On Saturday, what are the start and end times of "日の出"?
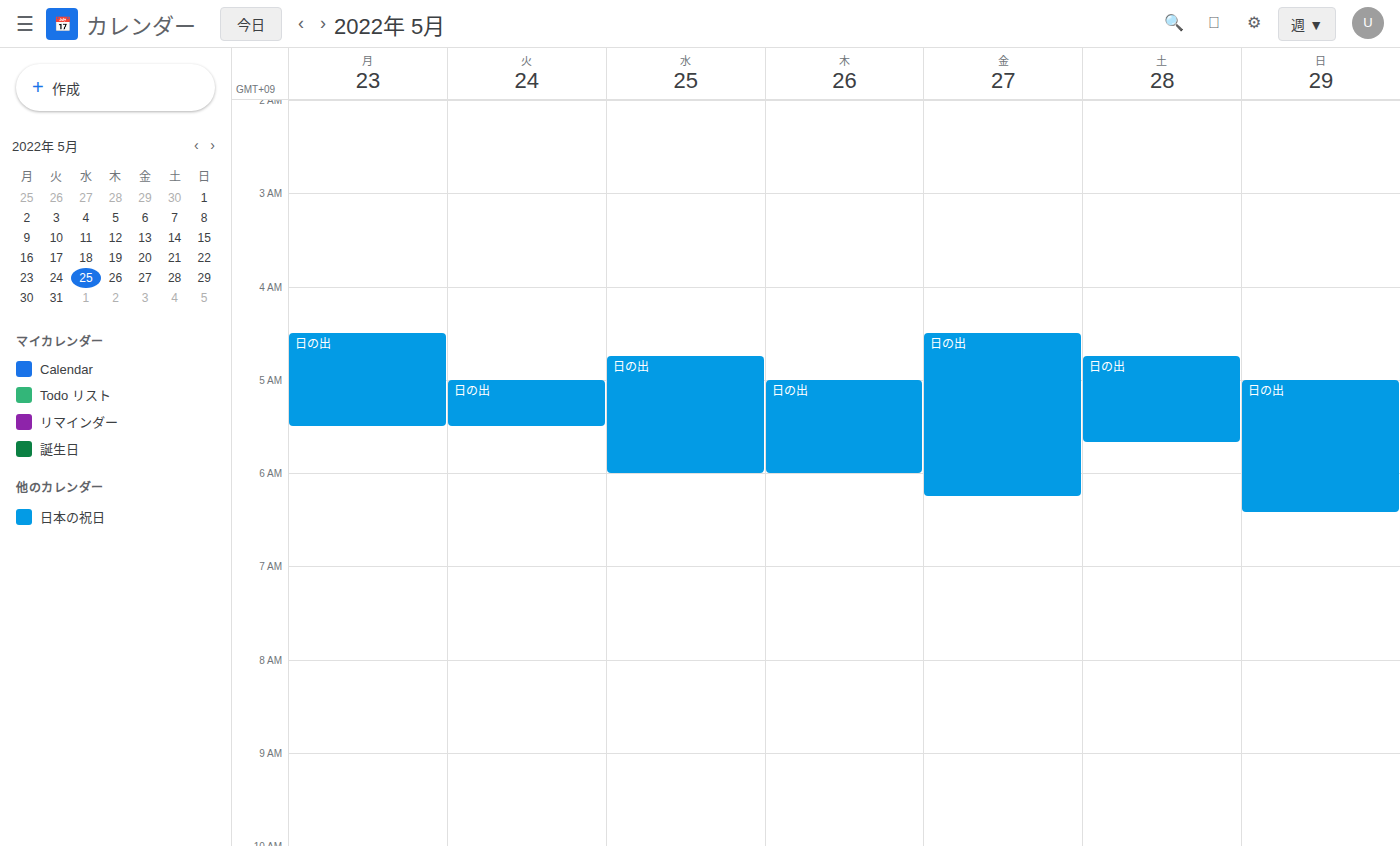
4:45 AM to 5:40 AM